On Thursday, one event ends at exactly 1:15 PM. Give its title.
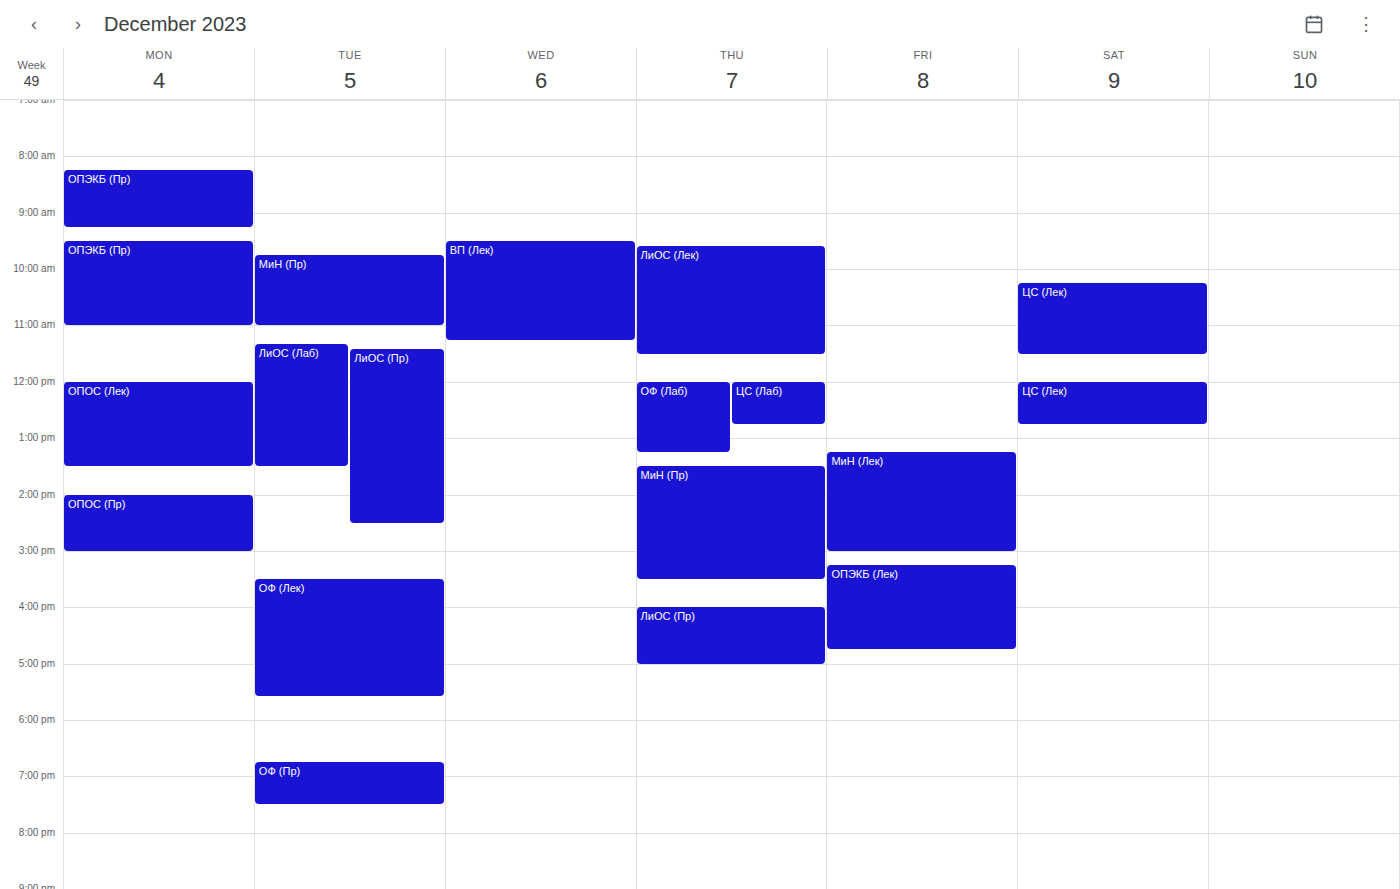
"ОФ (Лаб)"